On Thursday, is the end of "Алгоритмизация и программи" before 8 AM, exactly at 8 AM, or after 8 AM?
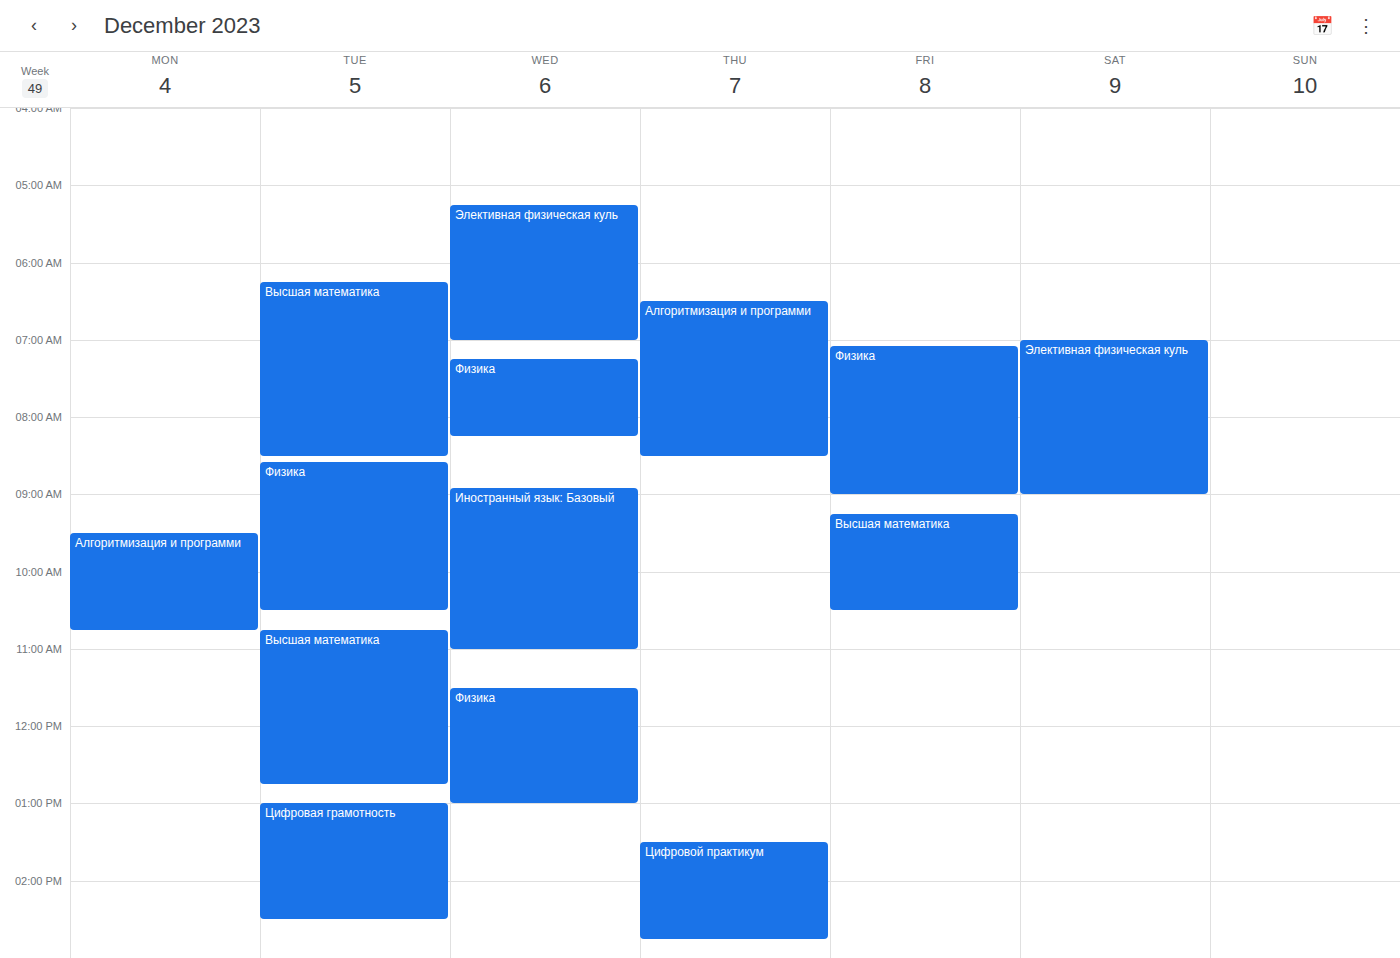
8:30 AM -- after 8 AM, 30 minutes below the 8 AM line.